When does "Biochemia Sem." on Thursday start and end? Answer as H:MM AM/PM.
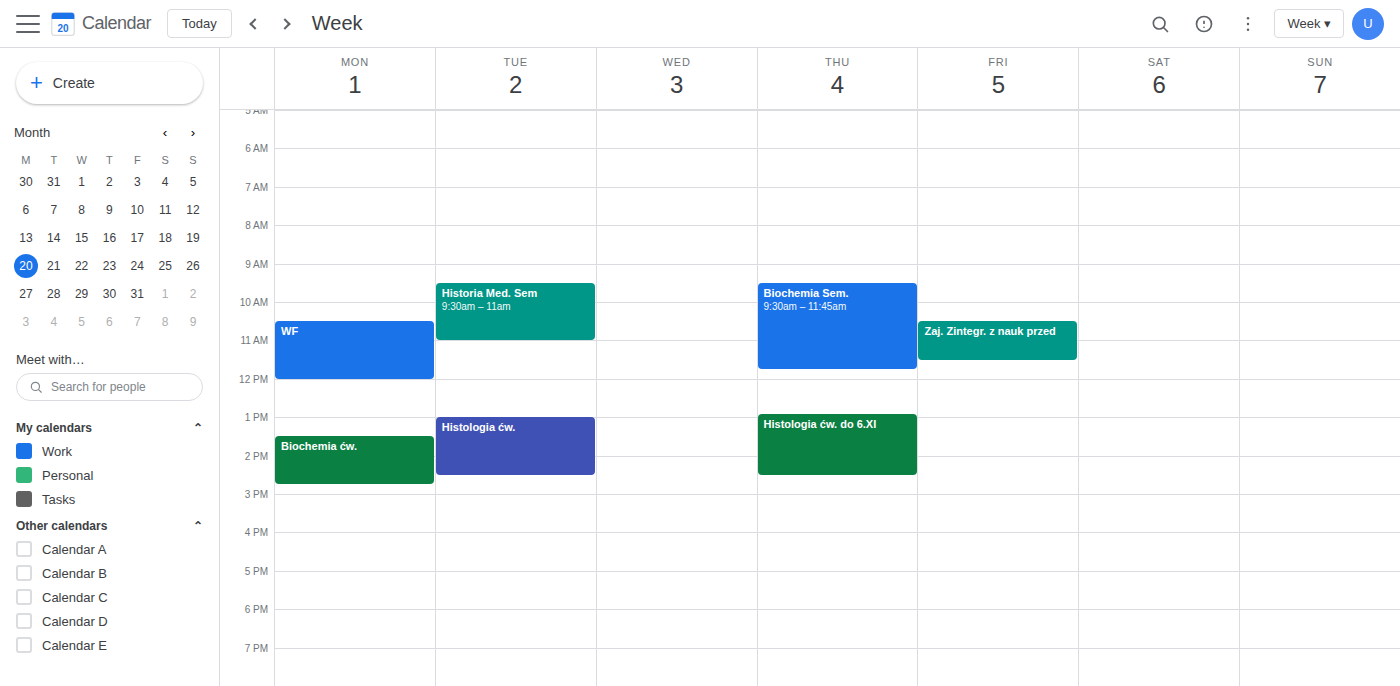
9:30 AM to 11:45 AM